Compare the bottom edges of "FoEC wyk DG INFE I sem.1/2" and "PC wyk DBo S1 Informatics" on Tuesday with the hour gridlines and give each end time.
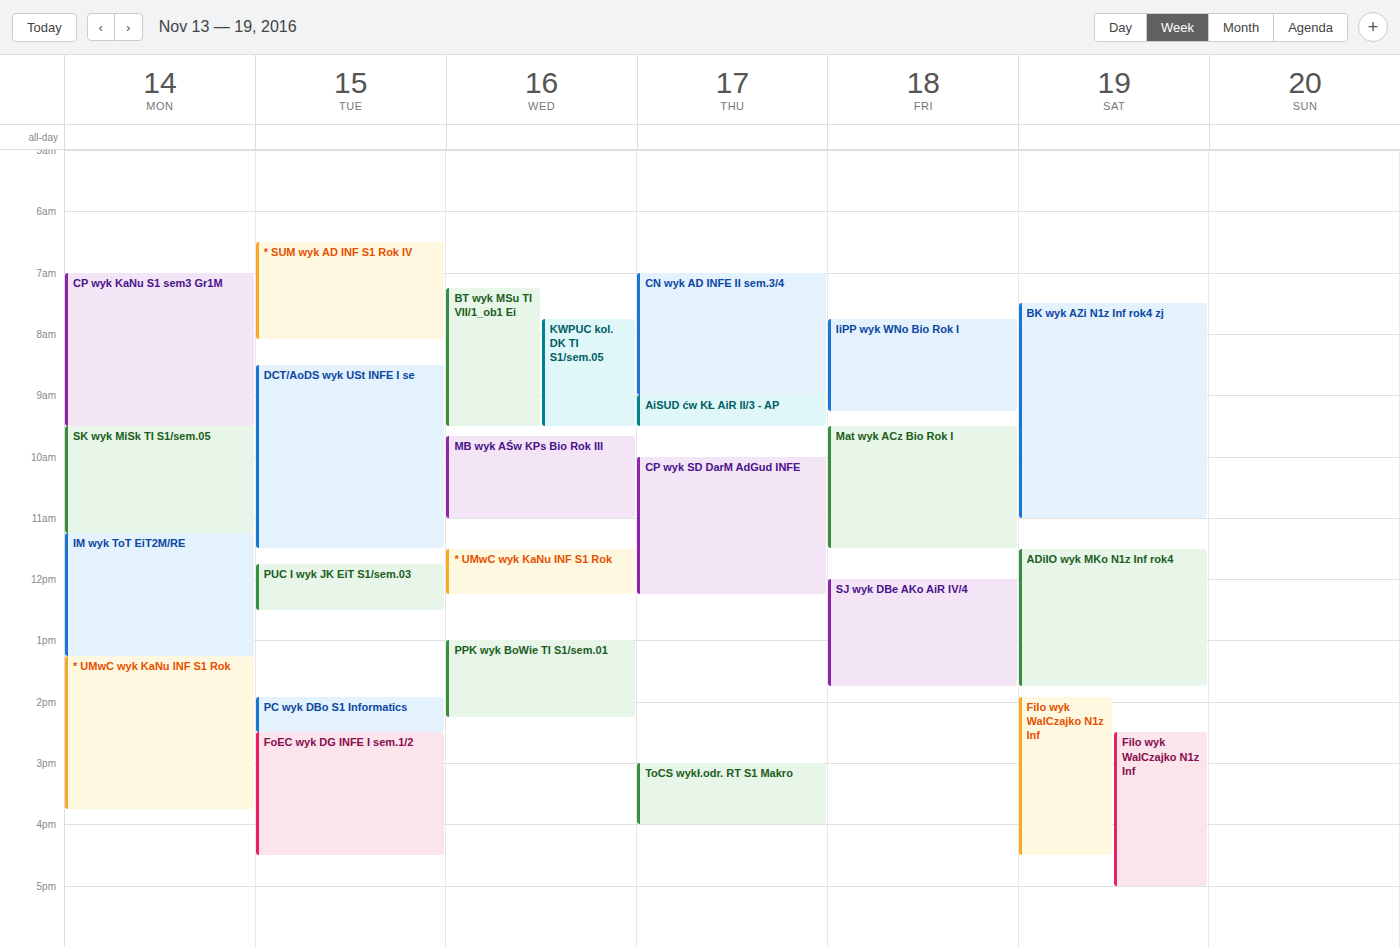
"FoEC wyk DG INFE I sem.1/2": 4:30 PM, halfway between the 4 PM and 5 PM lines. "PC wyk DBo S1 Informatics": 2:30 PM, halfway between the 2 PM and 3 PM lines.